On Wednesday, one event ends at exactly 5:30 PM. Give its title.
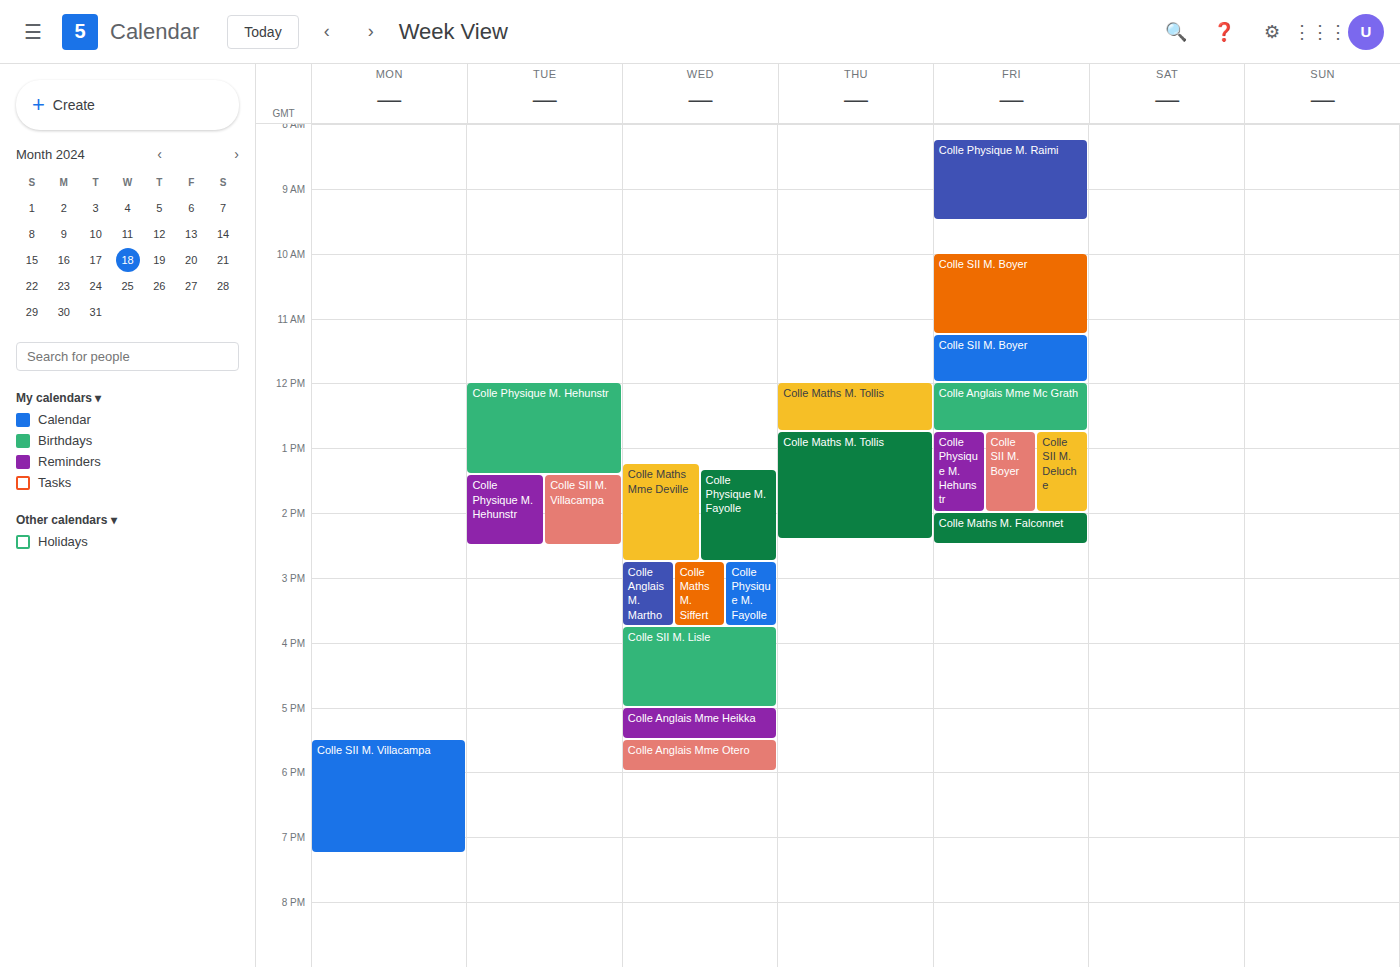
"Colle Anglais Mme Heikka"